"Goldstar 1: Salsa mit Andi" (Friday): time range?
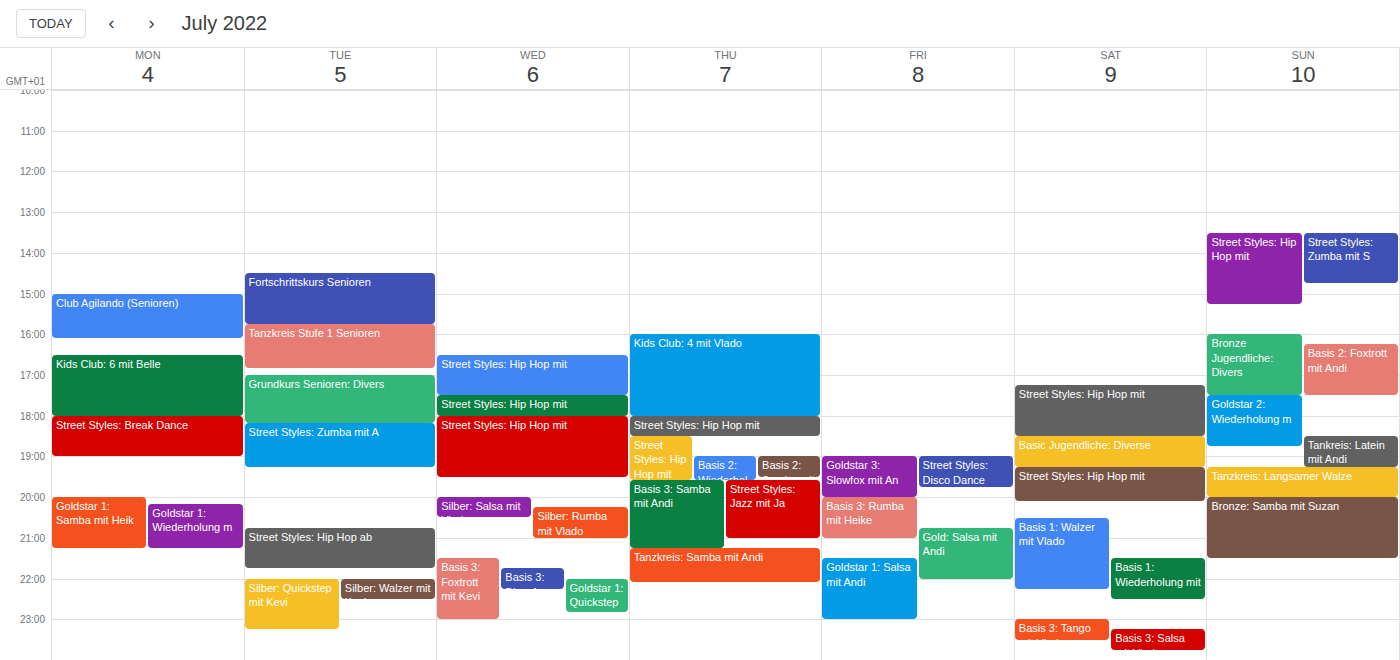
9:30 PM to 11:00 PM